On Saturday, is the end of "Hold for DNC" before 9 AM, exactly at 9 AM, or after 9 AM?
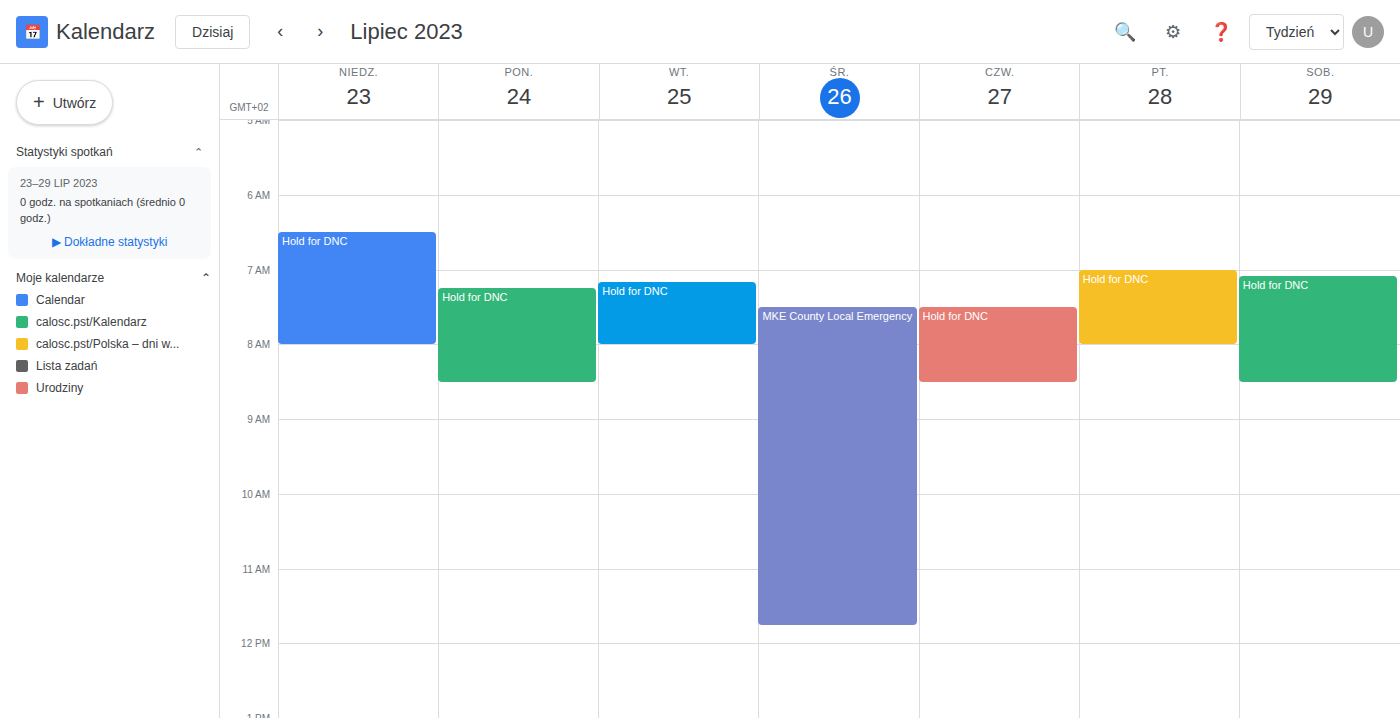
8:30 AM -- before 9 AM, 30 minutes above the 9 AM line.